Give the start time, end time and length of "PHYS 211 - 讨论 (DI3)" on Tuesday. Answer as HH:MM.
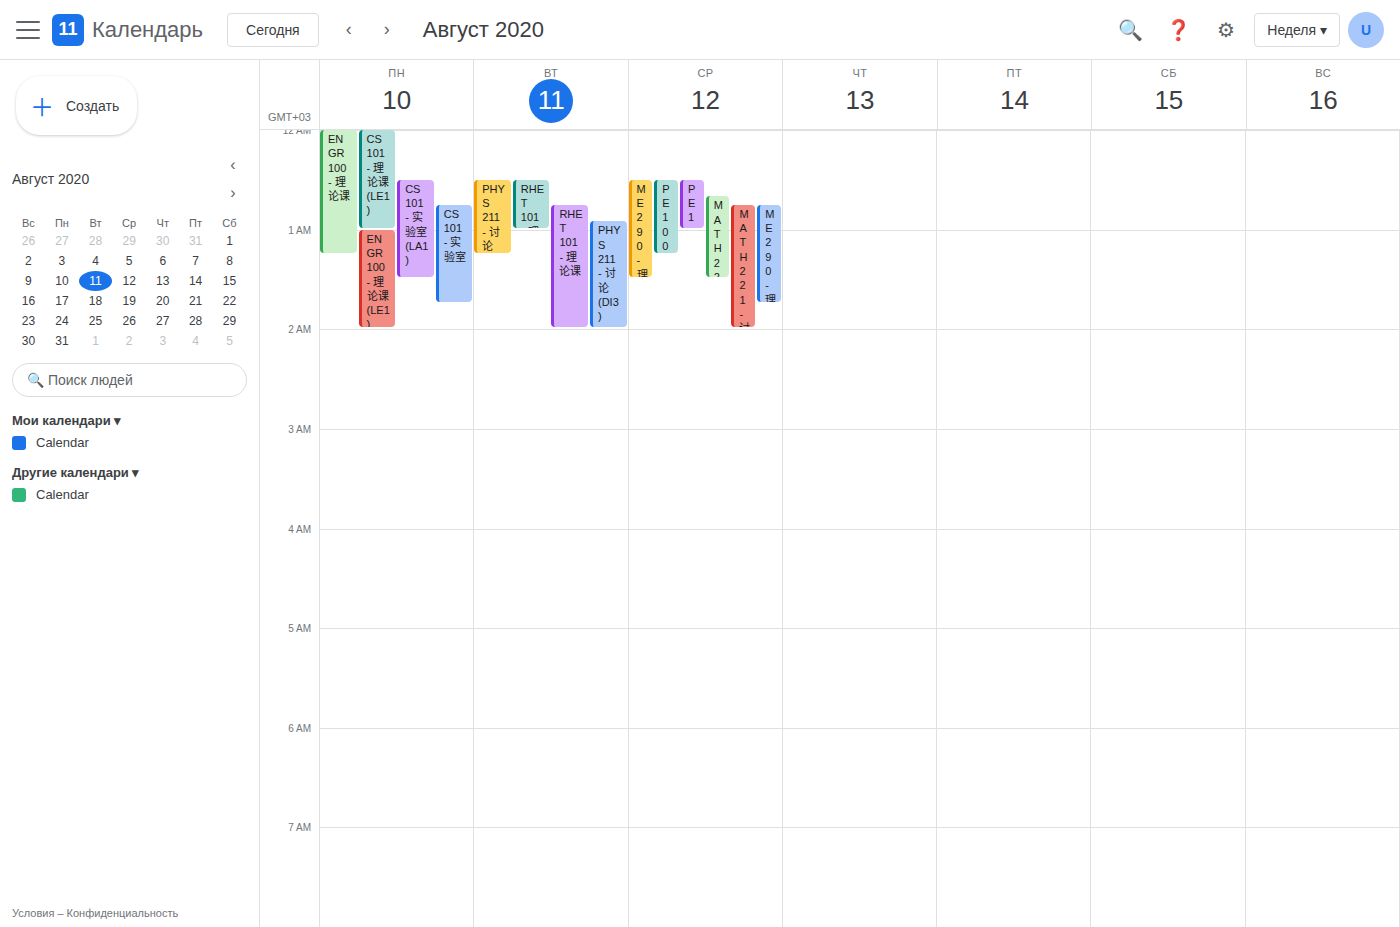
00:55 to 02:00, 1 hour 5 minutes